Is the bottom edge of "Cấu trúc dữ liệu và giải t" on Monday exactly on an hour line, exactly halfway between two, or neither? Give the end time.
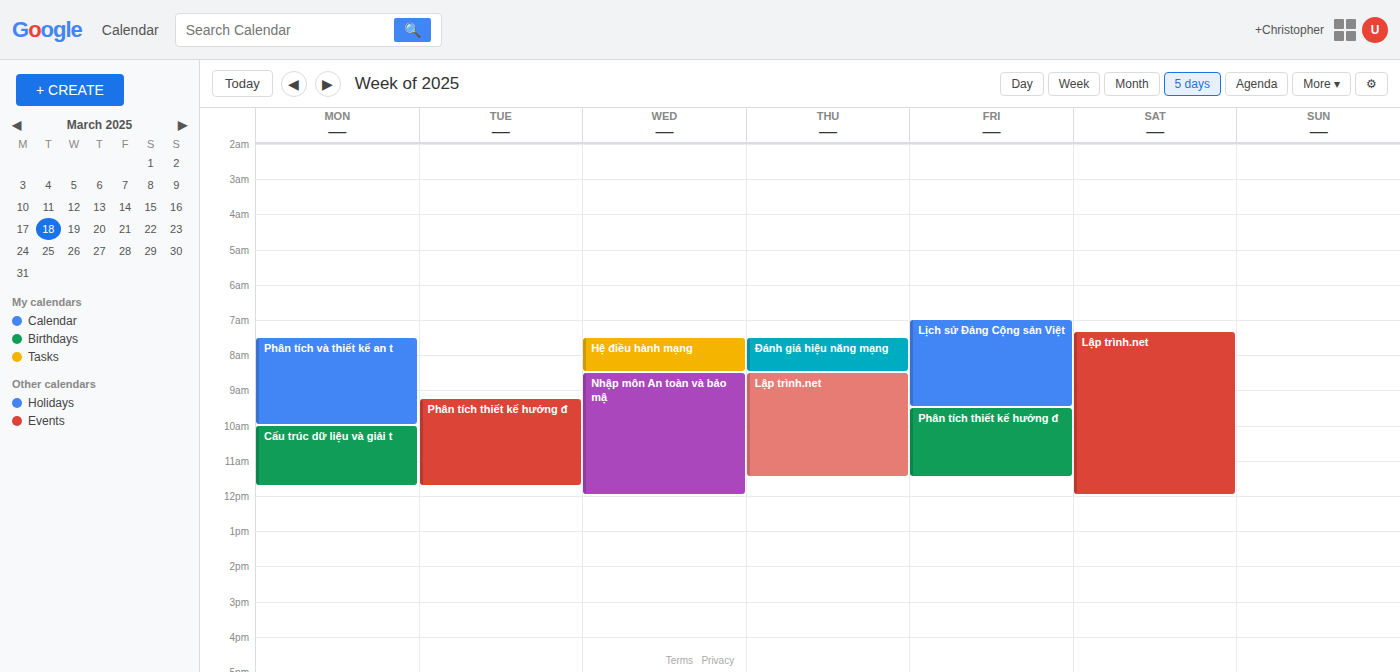
11:45 AM -- neither: three quarters of the way from the 11 AM line to the 12 PM line.